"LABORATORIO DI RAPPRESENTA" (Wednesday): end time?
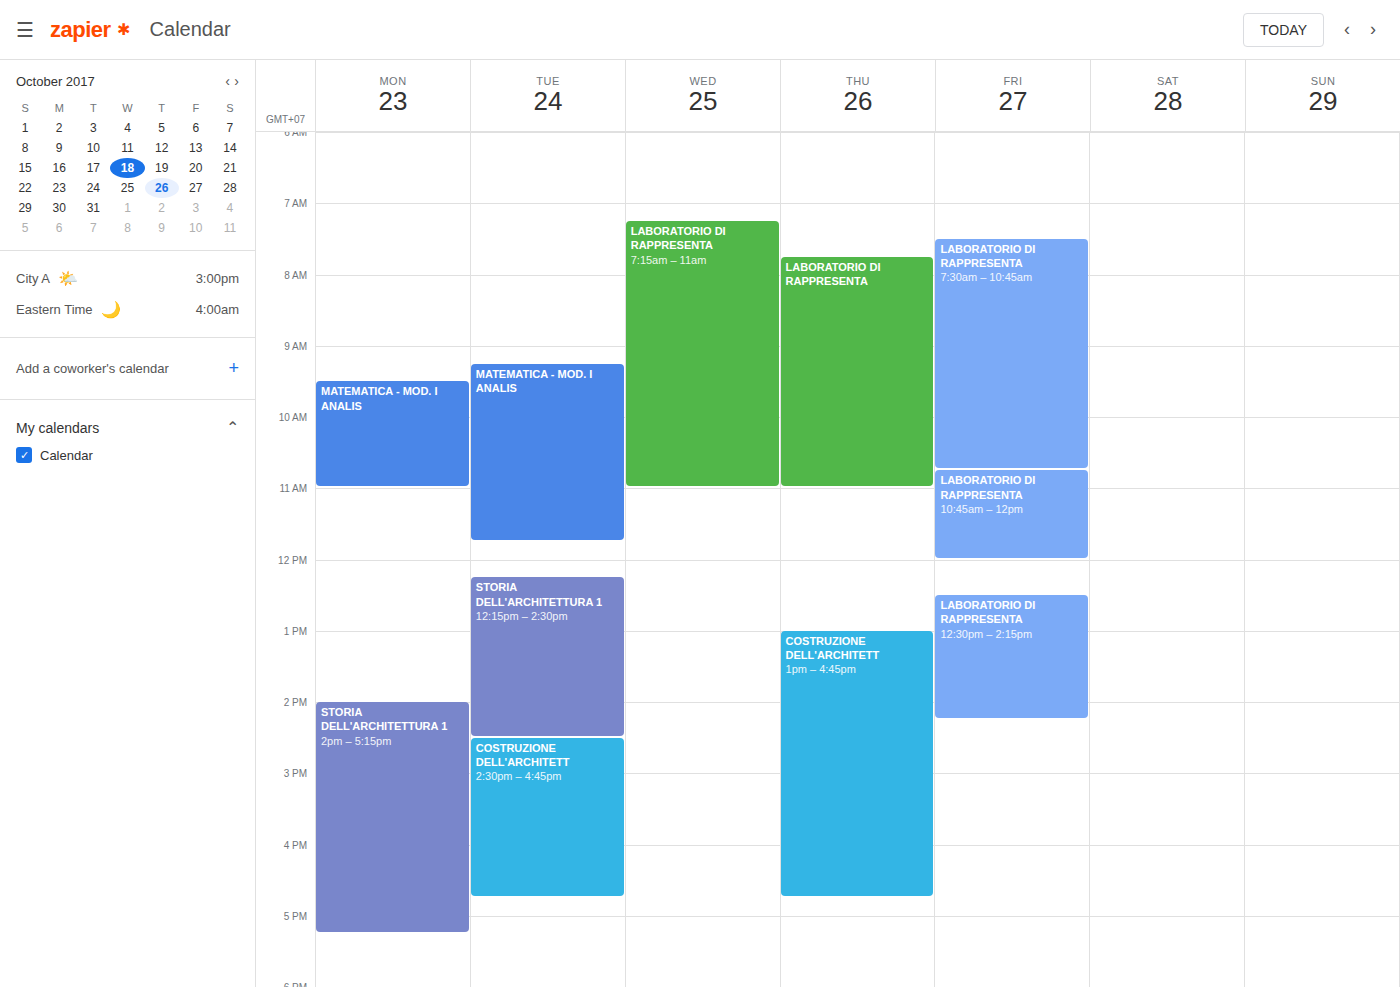
11:00 AM